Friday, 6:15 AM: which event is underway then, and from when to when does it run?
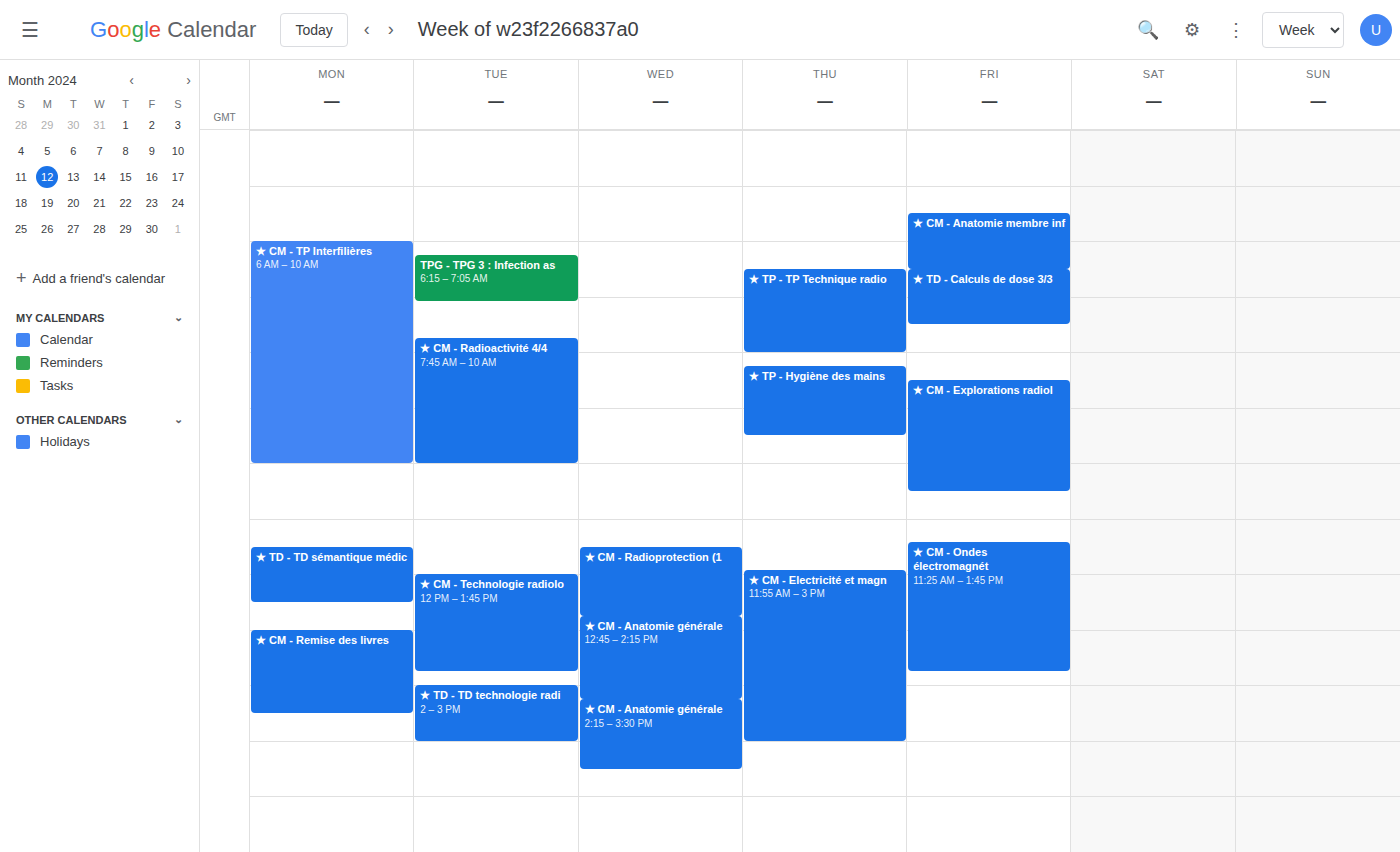
"★ CM - Anatomie membre inf", 5:30 AM to 6:30 AM